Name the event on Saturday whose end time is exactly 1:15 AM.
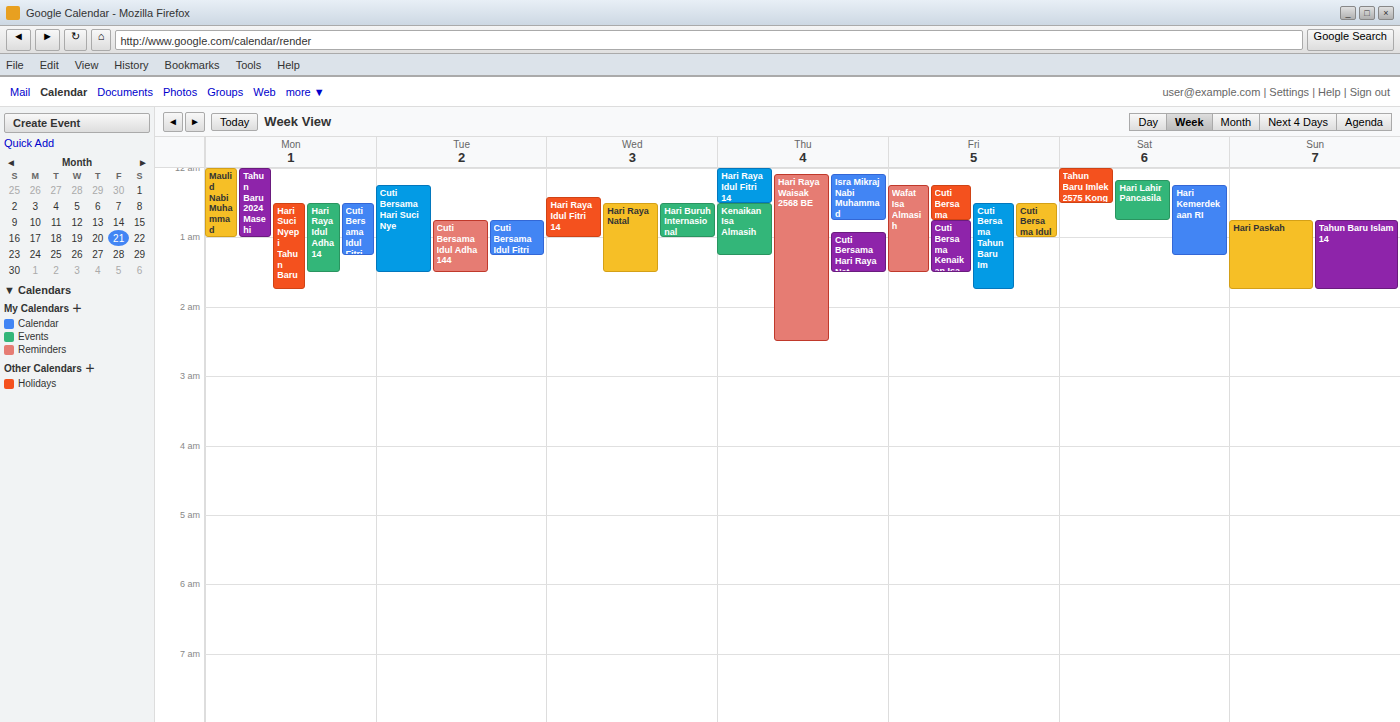
"Hari Kemerdekaan RI"